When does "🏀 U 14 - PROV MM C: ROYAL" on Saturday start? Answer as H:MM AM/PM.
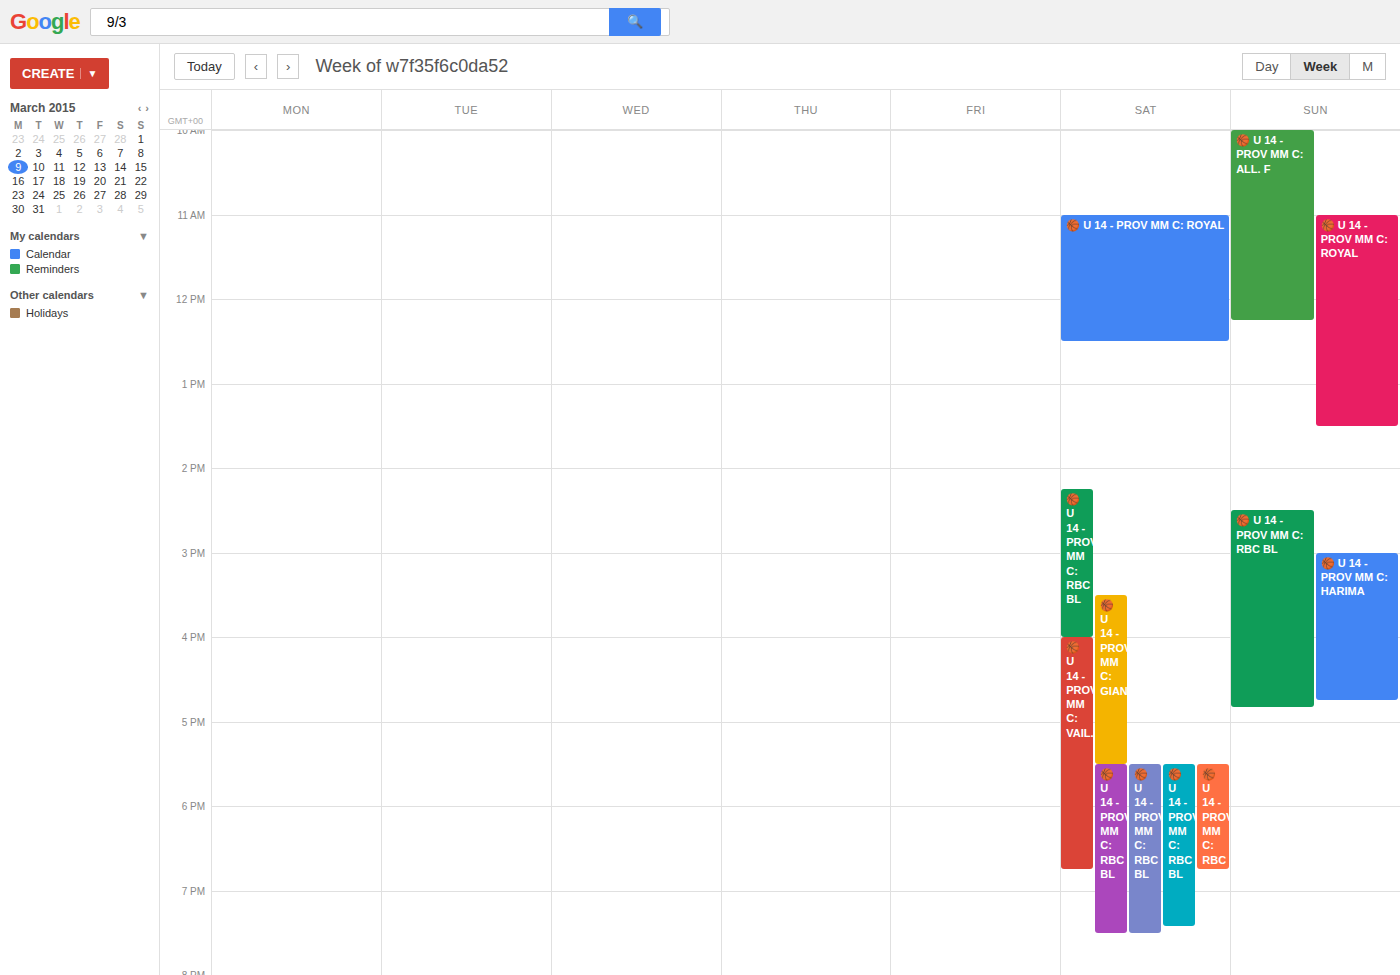
11:00 AM